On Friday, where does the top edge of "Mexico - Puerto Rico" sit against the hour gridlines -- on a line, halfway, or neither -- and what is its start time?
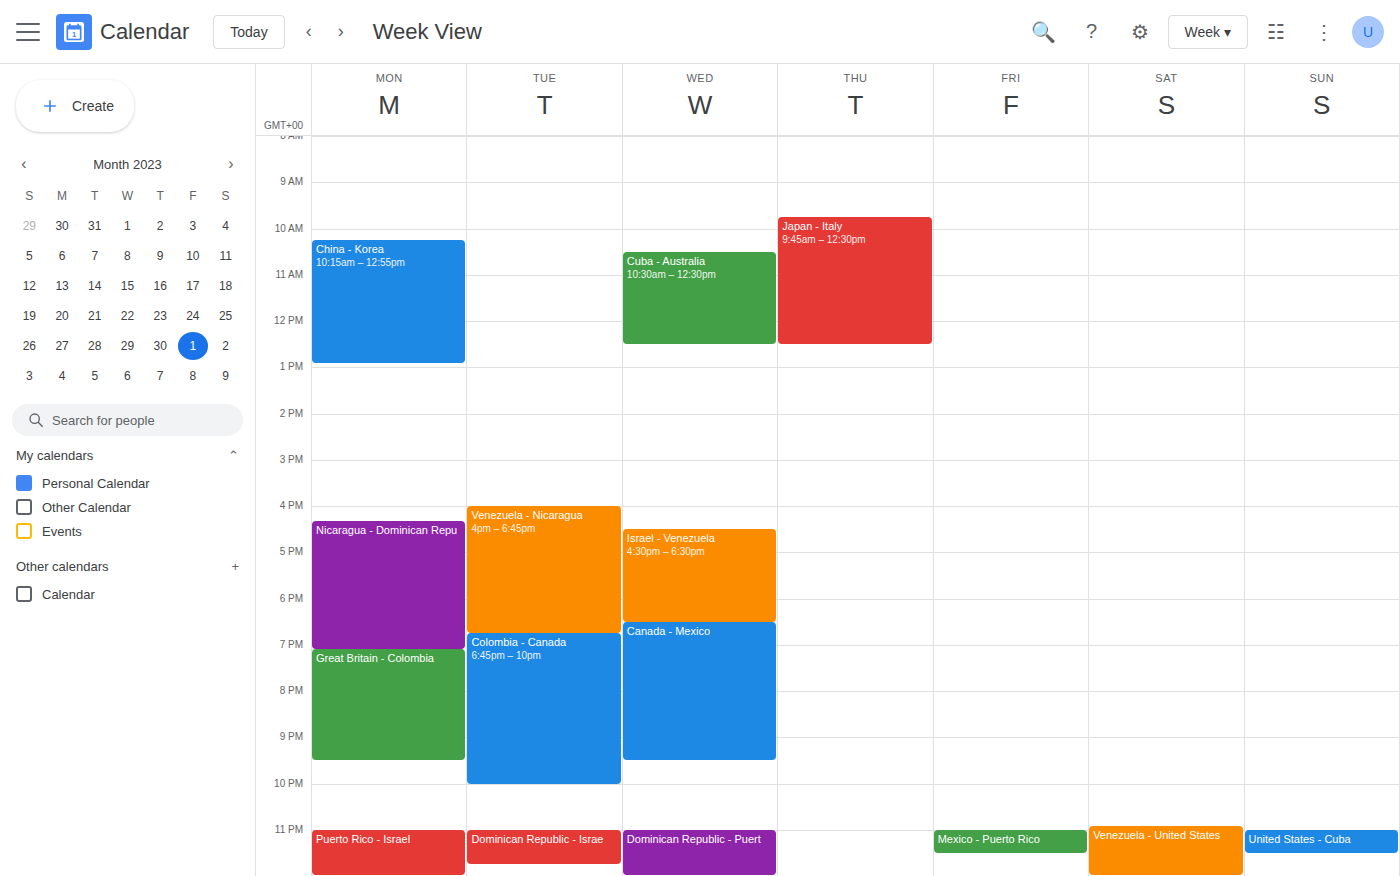
11:00 PM -- exactly on the 11 PM line.